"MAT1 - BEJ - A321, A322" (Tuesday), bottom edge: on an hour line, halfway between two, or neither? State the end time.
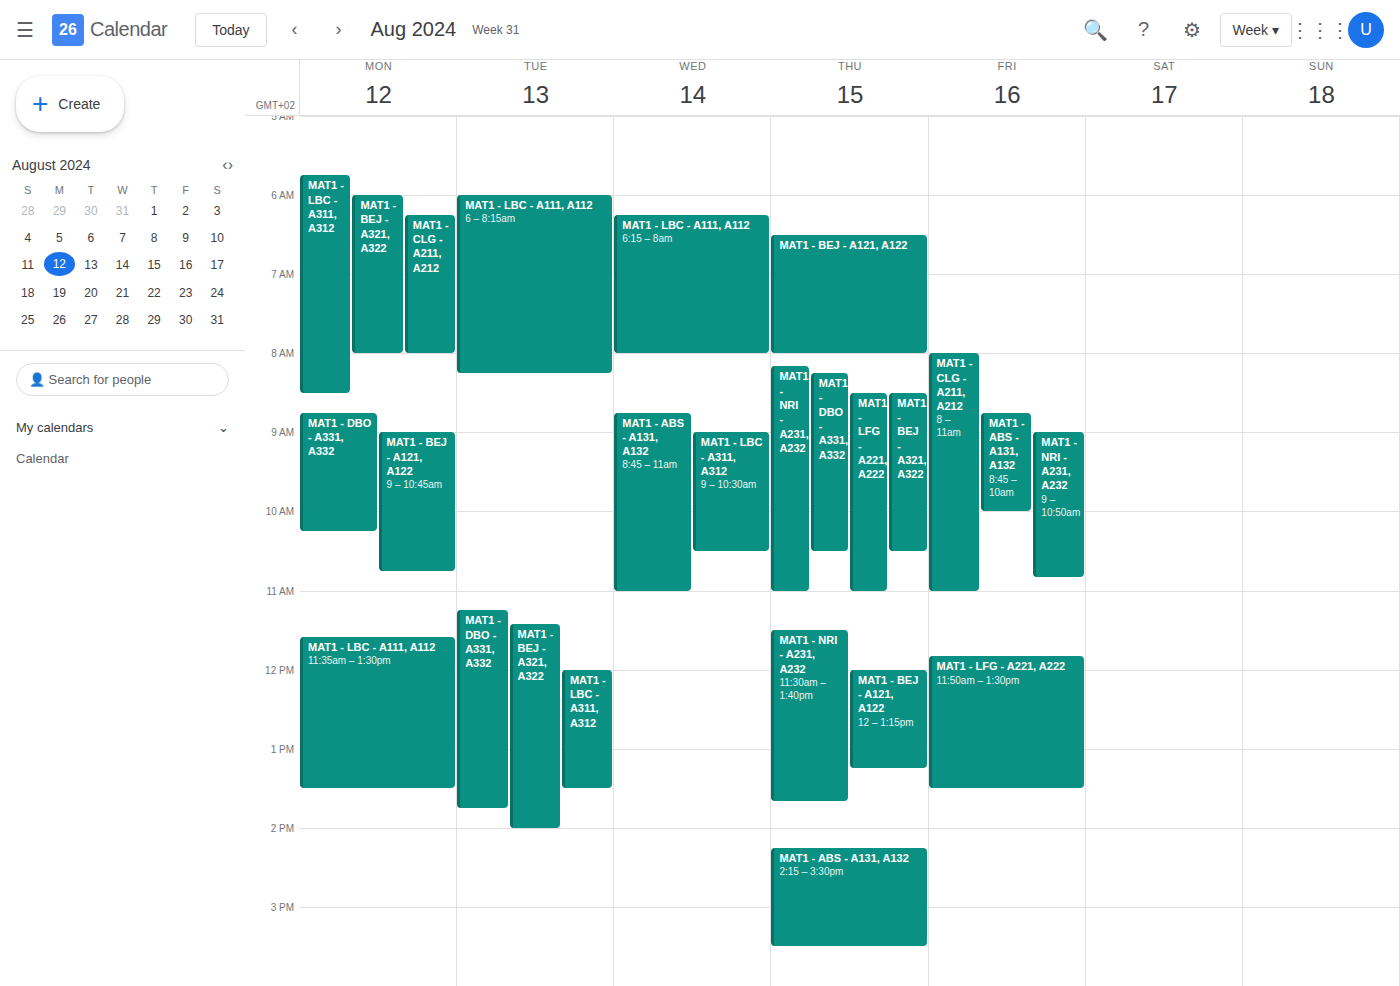
2:00 PM -- exactly on the 2 PM line.